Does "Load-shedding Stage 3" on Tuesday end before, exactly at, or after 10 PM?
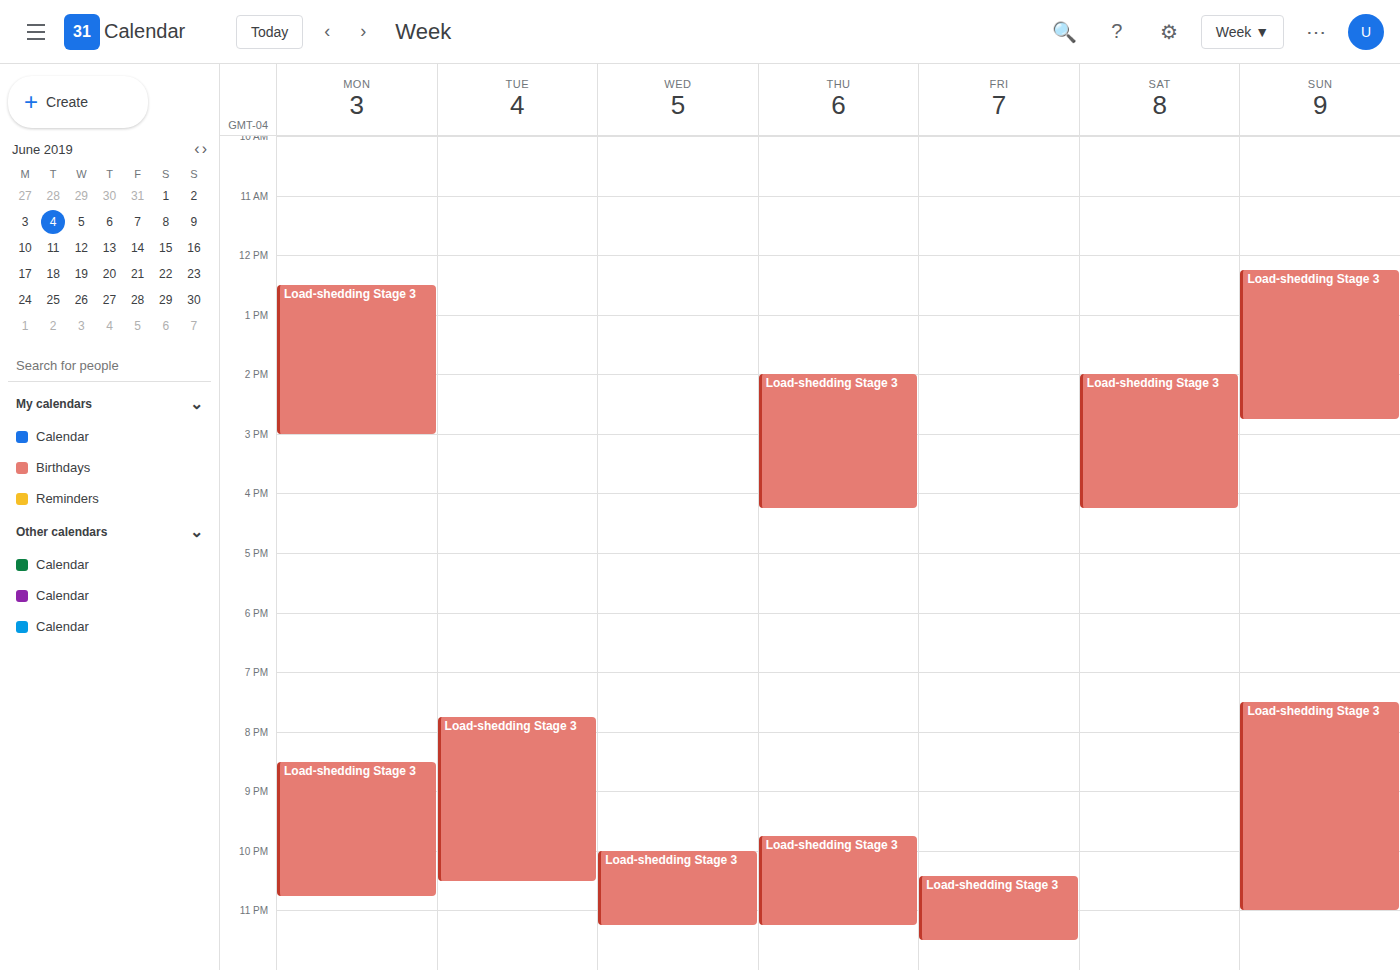
10:30 PM -- after 10 PM, 30 minutes below the 10 PM line.